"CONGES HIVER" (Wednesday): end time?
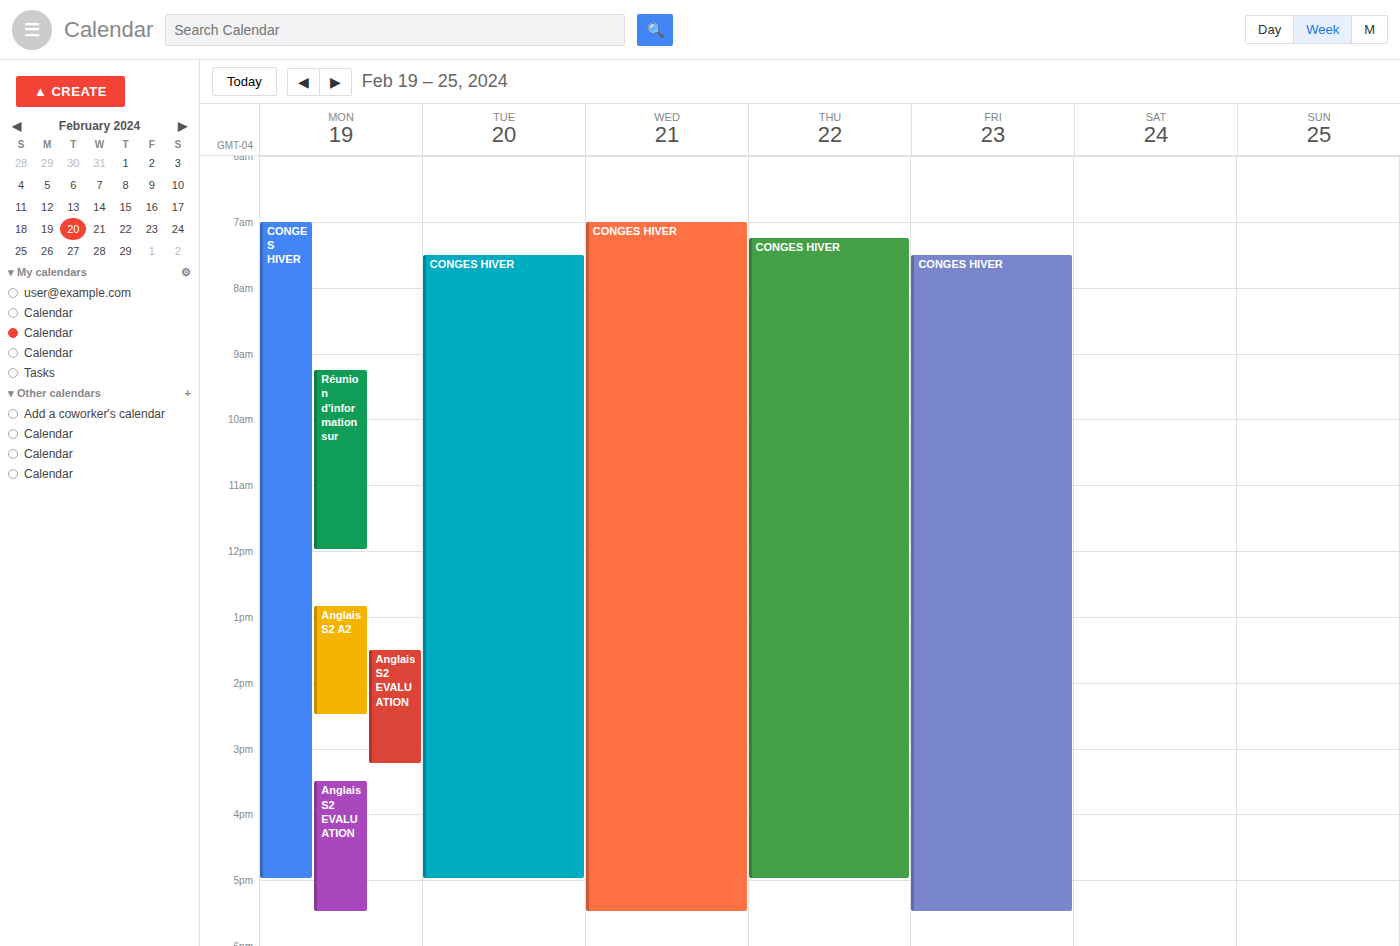
5:30 PM